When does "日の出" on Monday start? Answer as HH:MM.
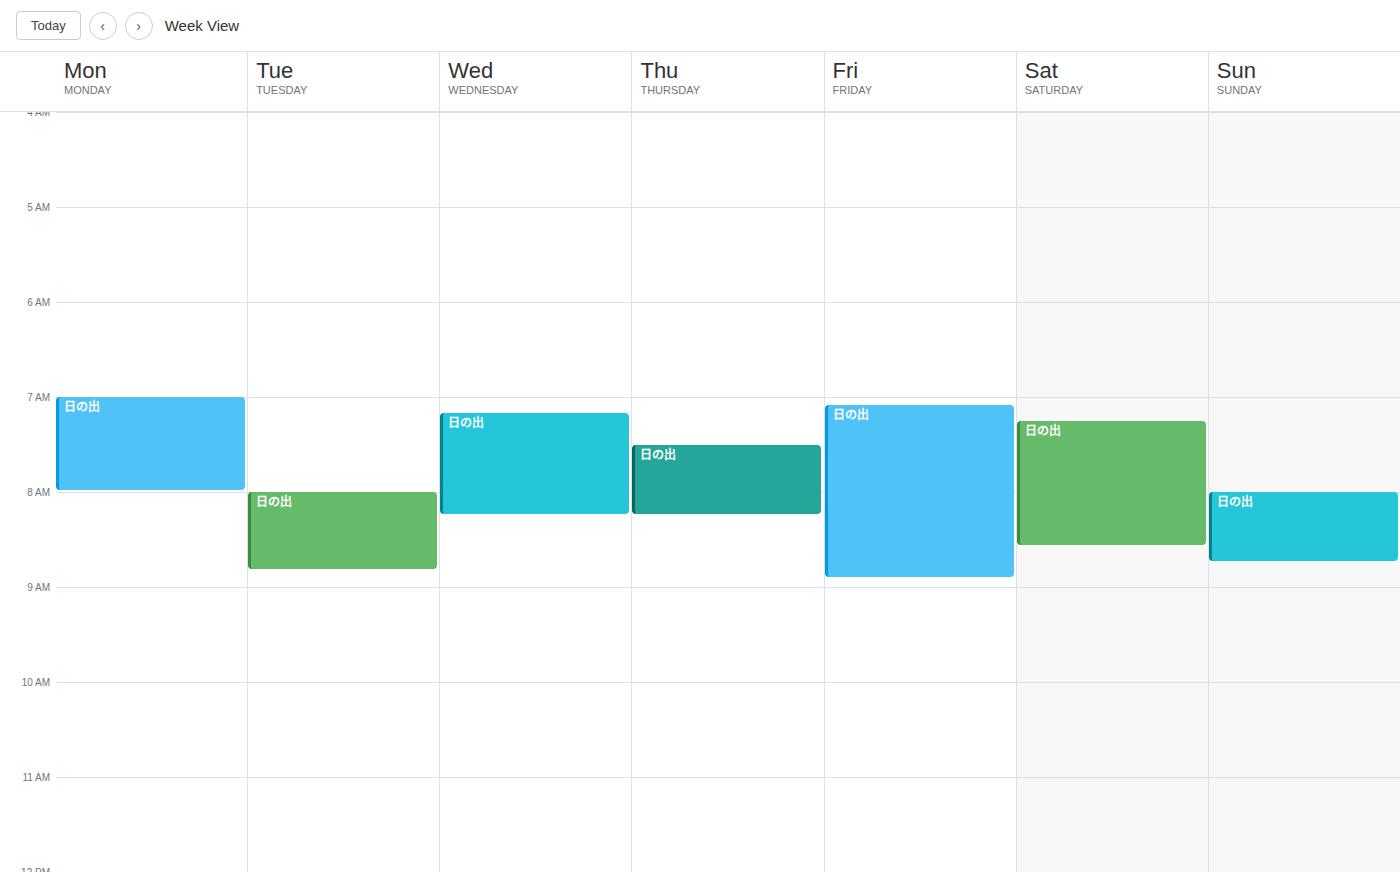
07:00